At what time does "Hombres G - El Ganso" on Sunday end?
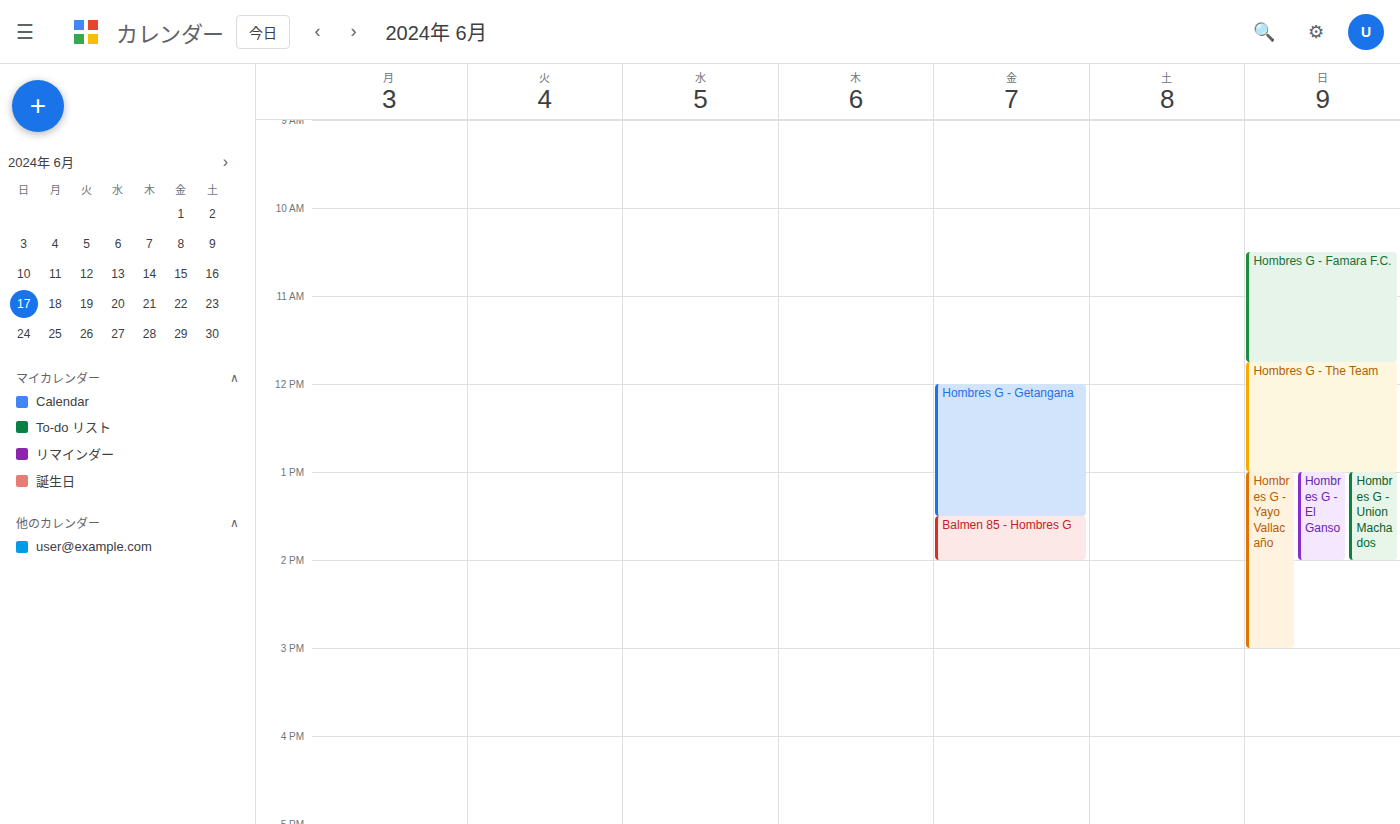
2:00 PM